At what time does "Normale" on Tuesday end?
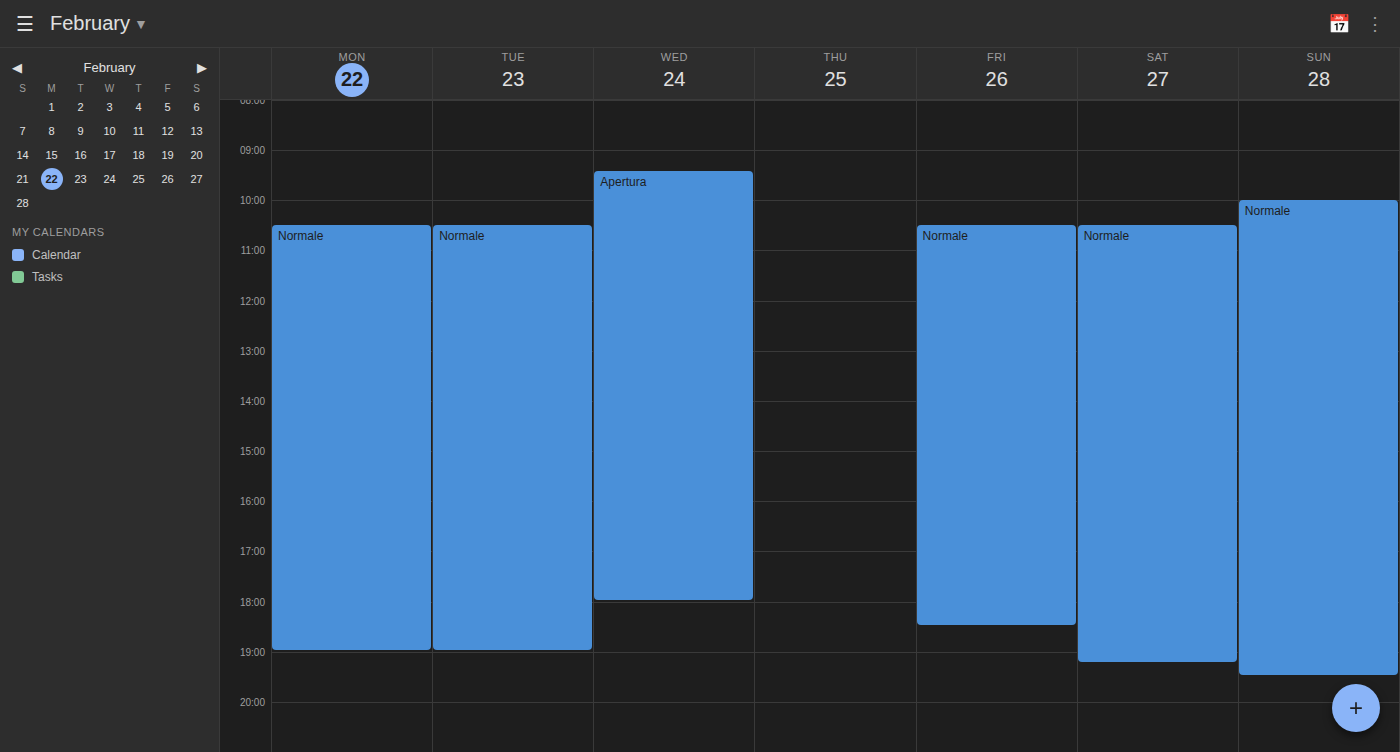
7:00 PM